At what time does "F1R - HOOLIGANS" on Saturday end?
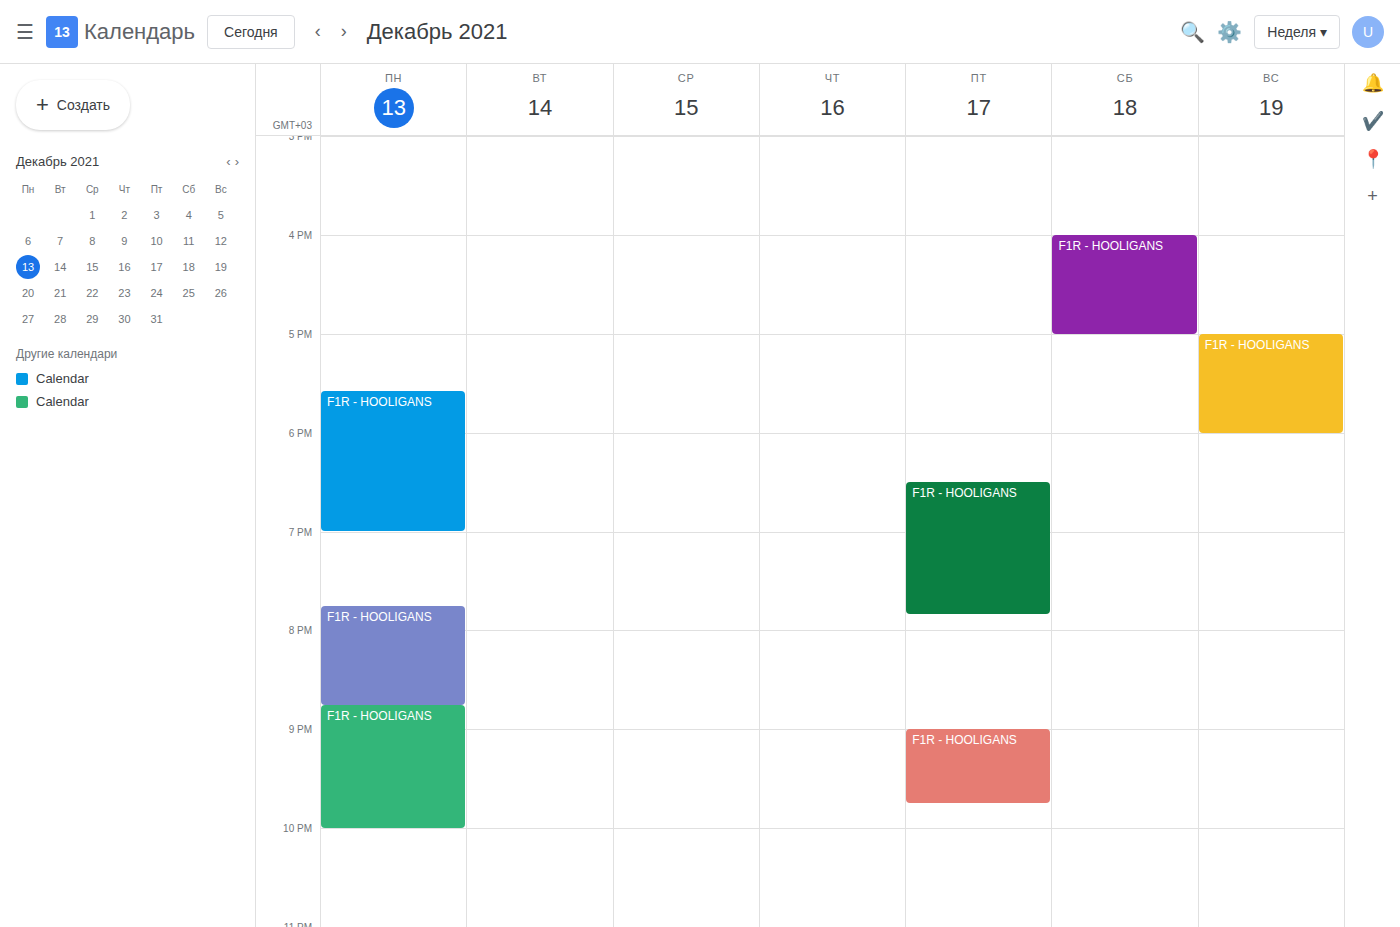
5:00 PM